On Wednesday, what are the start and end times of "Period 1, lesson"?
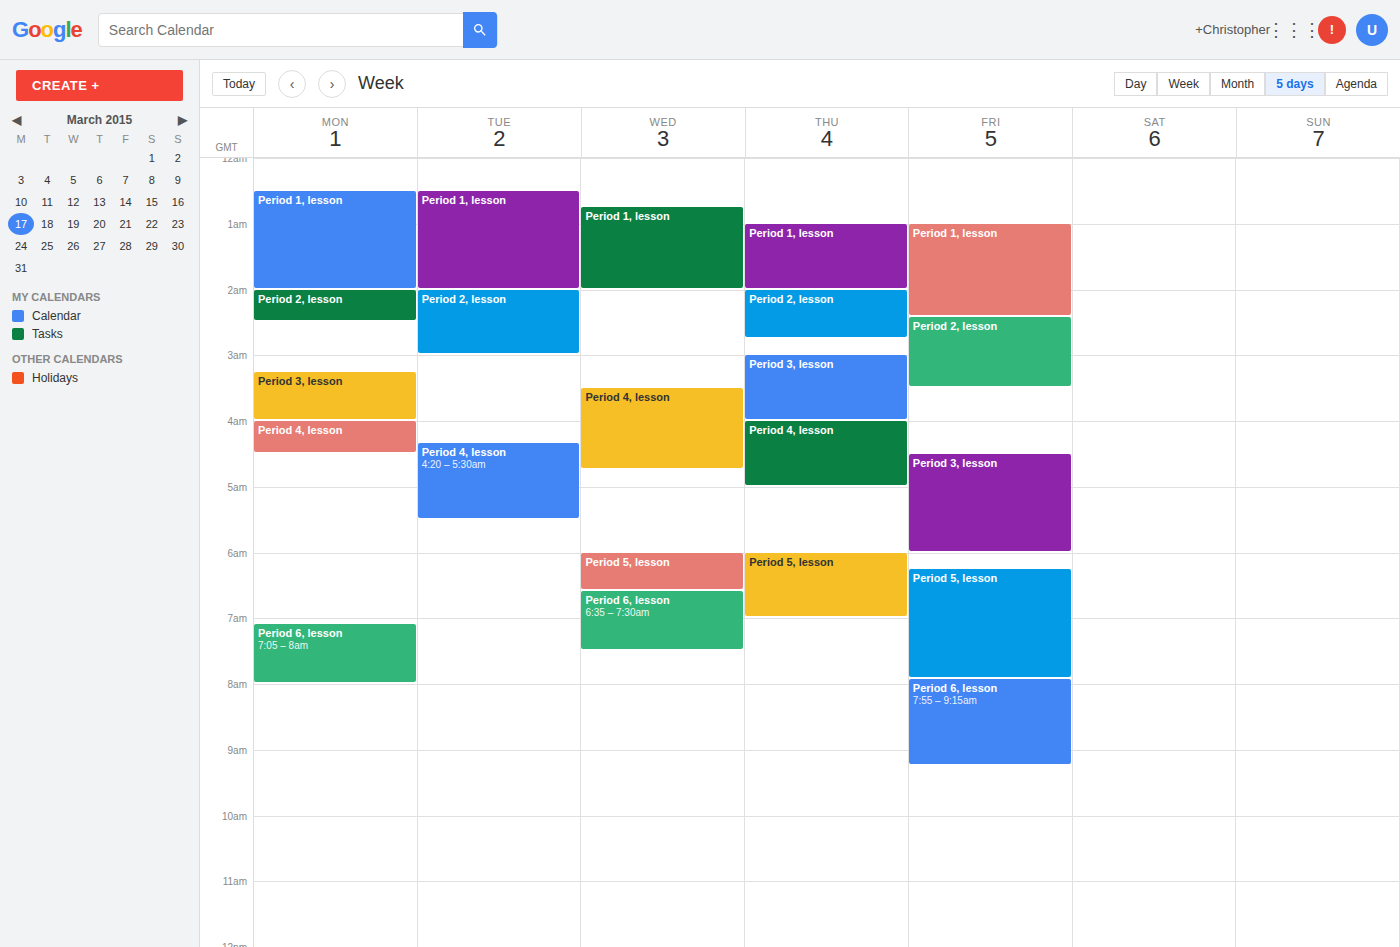
00:45 to 02:00